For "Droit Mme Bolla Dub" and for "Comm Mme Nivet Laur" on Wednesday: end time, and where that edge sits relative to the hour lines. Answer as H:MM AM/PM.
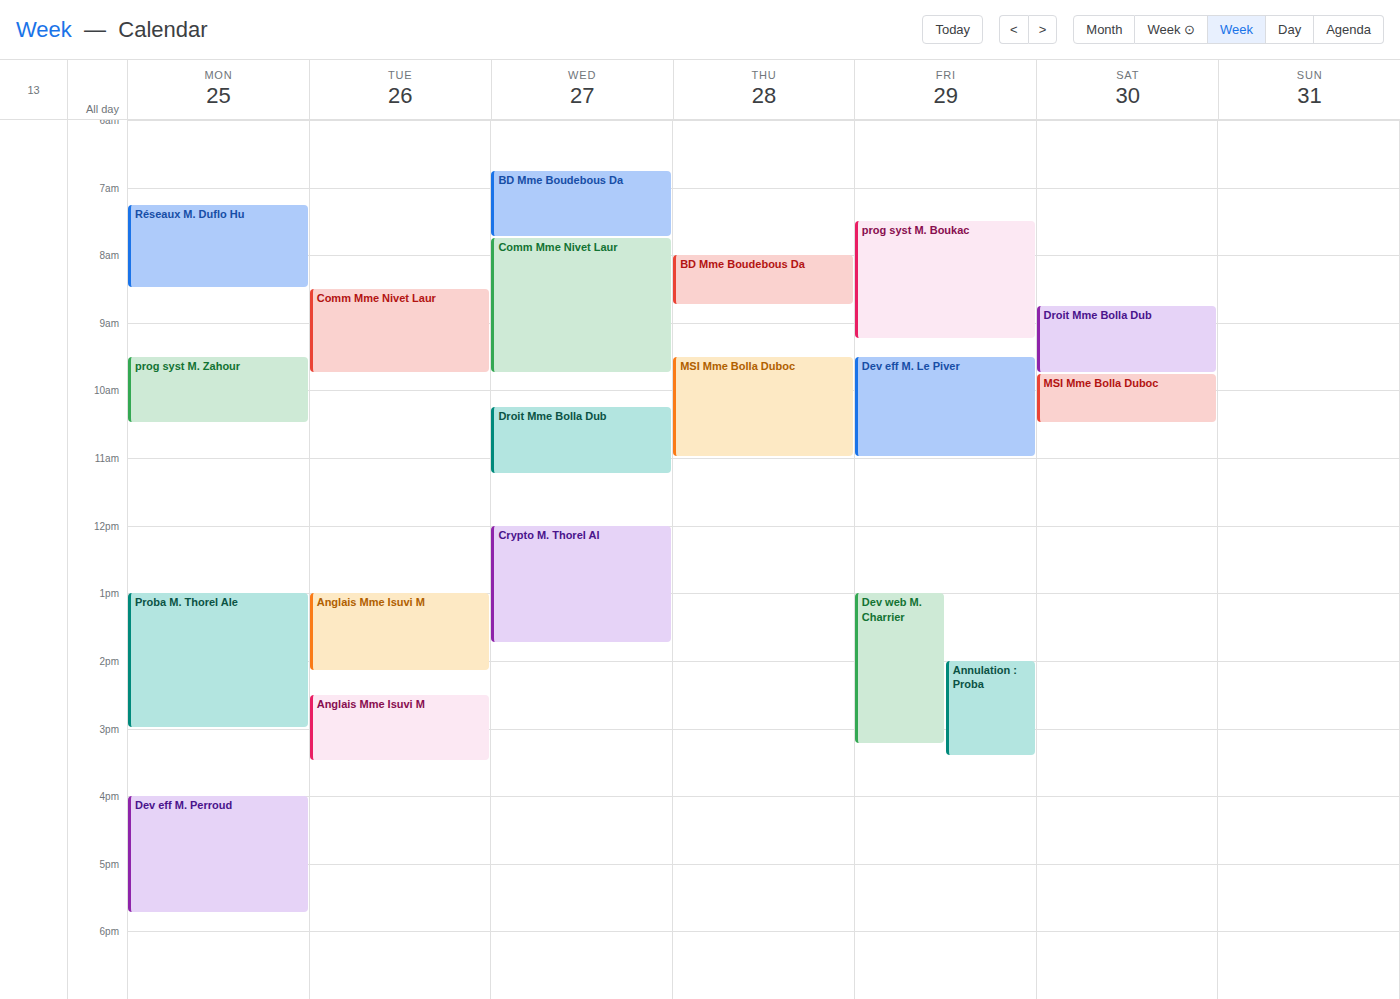
"Droit Mme Bolla Dub": 11:15 AM, neither: a quarter of the way from the 11 AM line to the 12 PM line. "Comm Mme Nivet Laur": 9:45 AM, neither: three quarters of the way from the 9 AM line to the 10 AM line.